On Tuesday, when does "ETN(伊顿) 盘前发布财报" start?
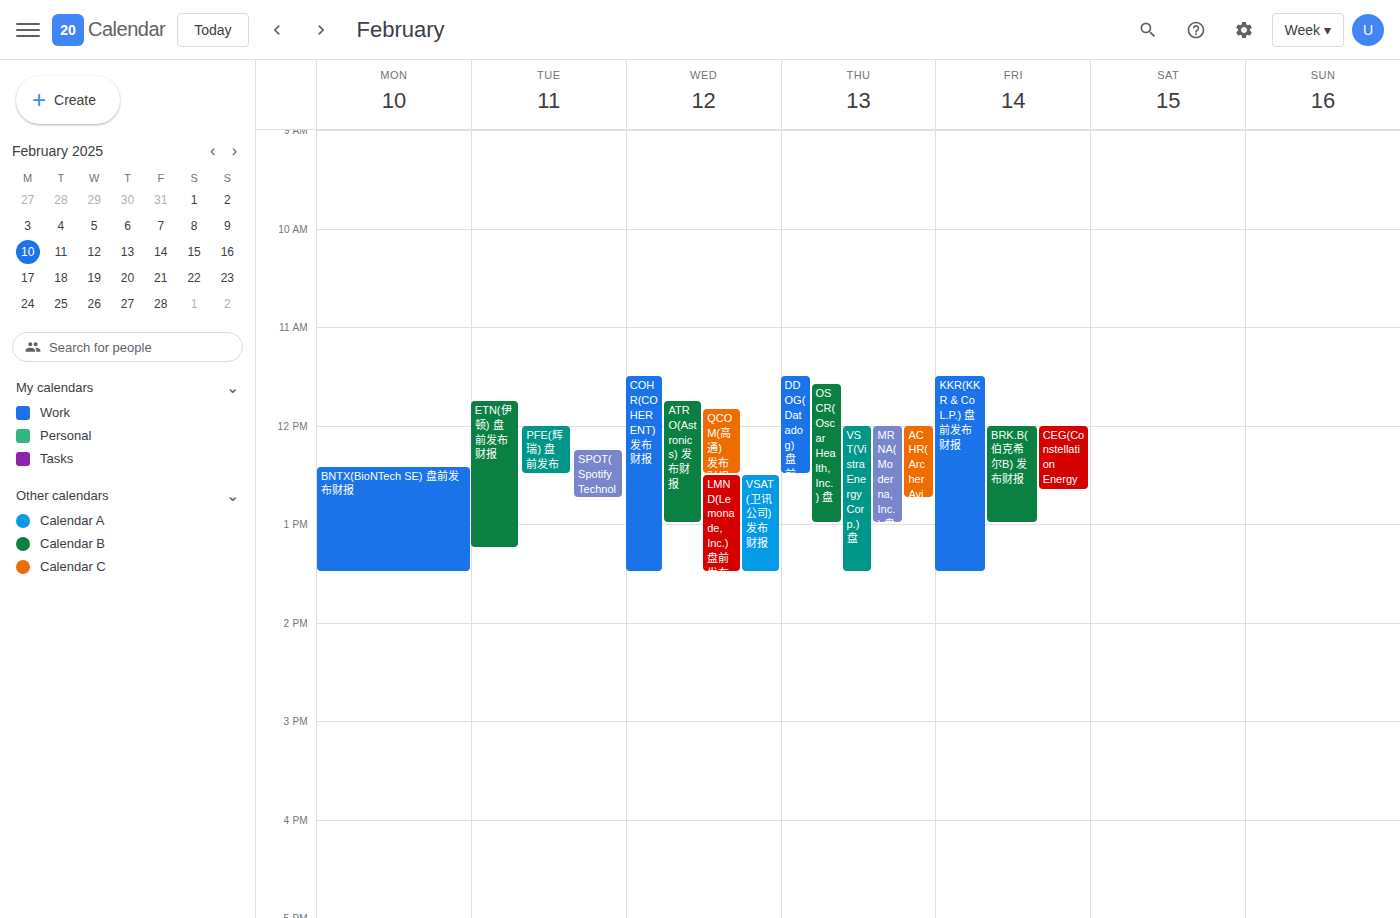
11:45 AM